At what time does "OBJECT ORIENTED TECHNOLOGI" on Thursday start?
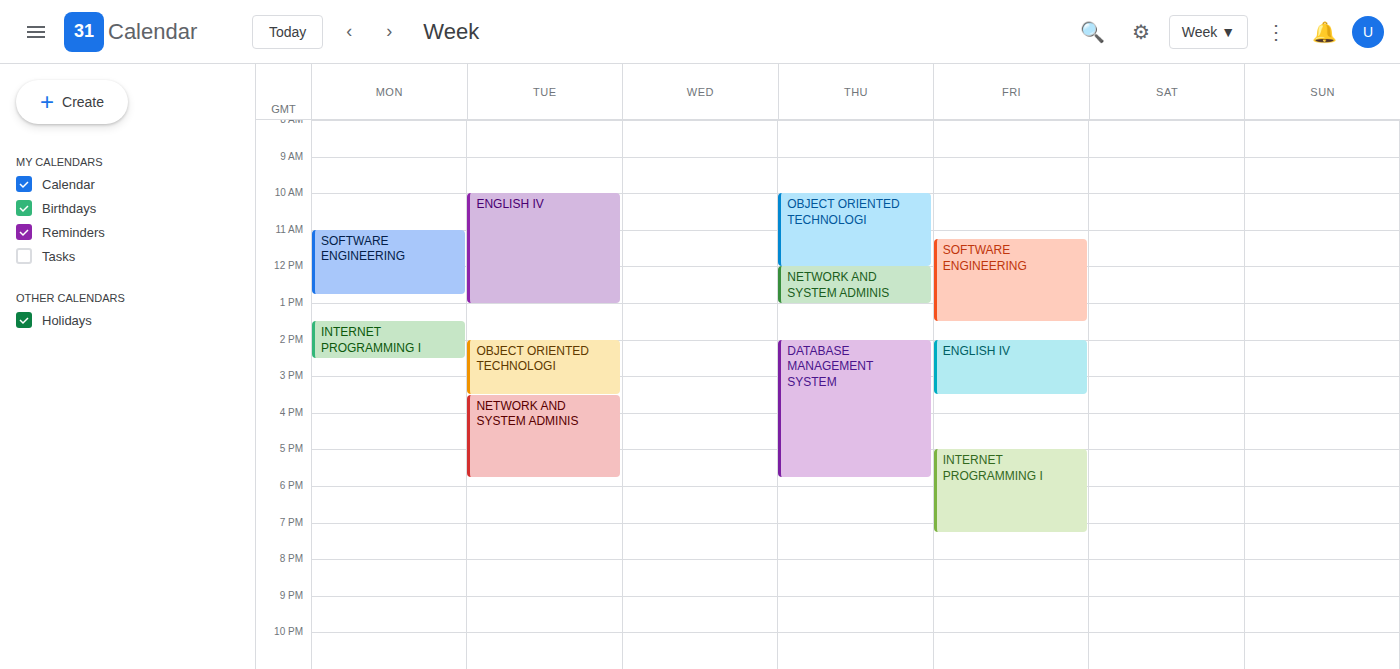
10:00 AM